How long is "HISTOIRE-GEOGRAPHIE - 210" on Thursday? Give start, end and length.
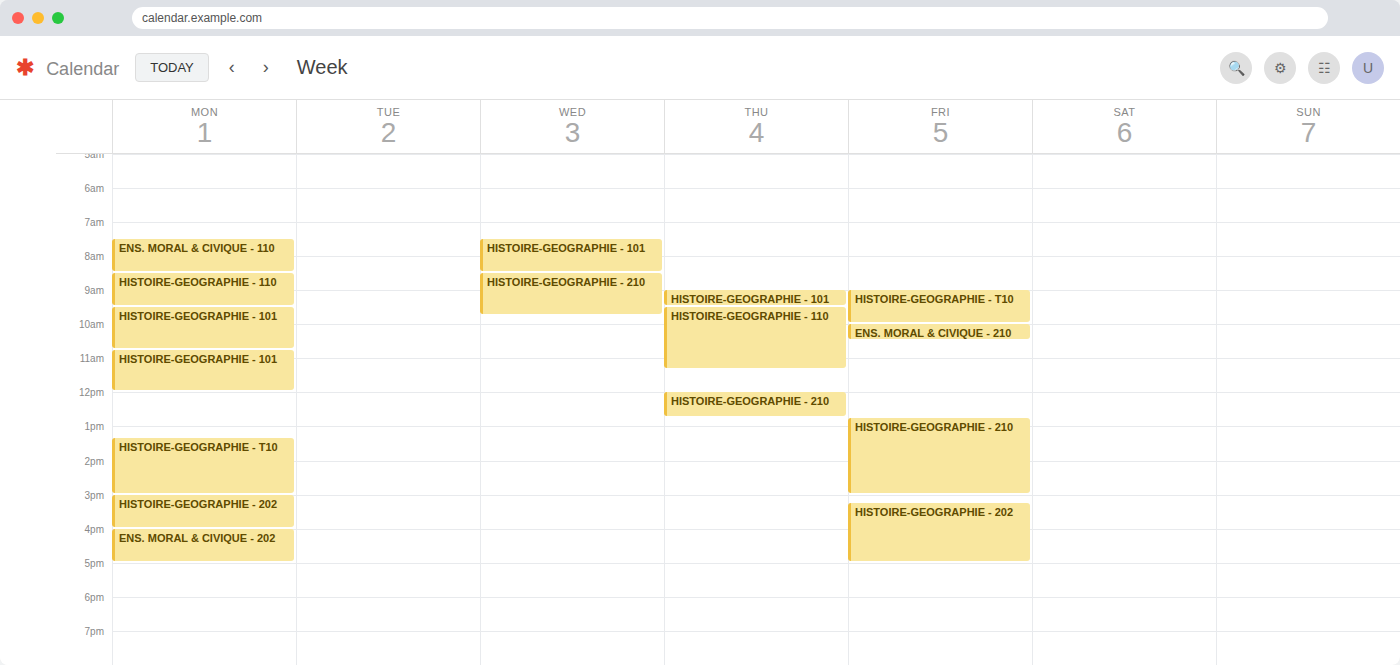
12:00 PM to 12:45 PM, 45 minutes